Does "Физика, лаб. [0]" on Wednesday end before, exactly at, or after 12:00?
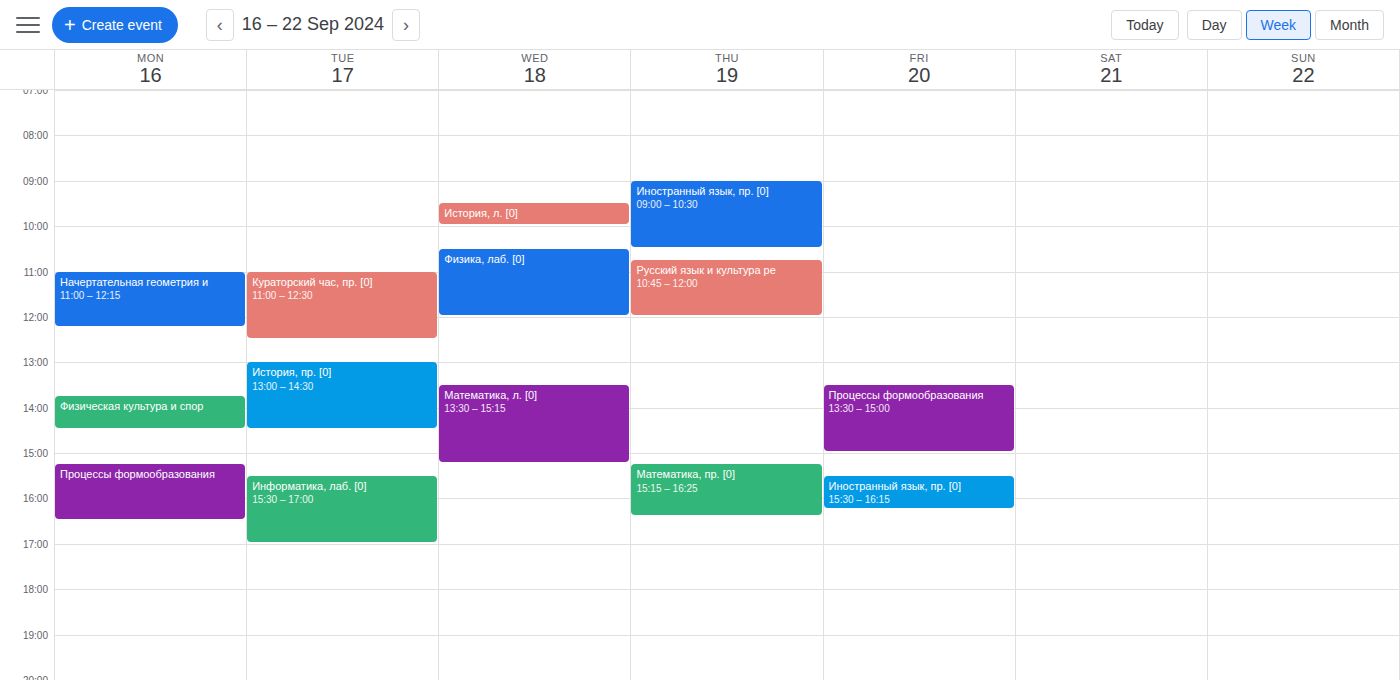
12:00 -- exactly at 12:00, on the 12:00 line.